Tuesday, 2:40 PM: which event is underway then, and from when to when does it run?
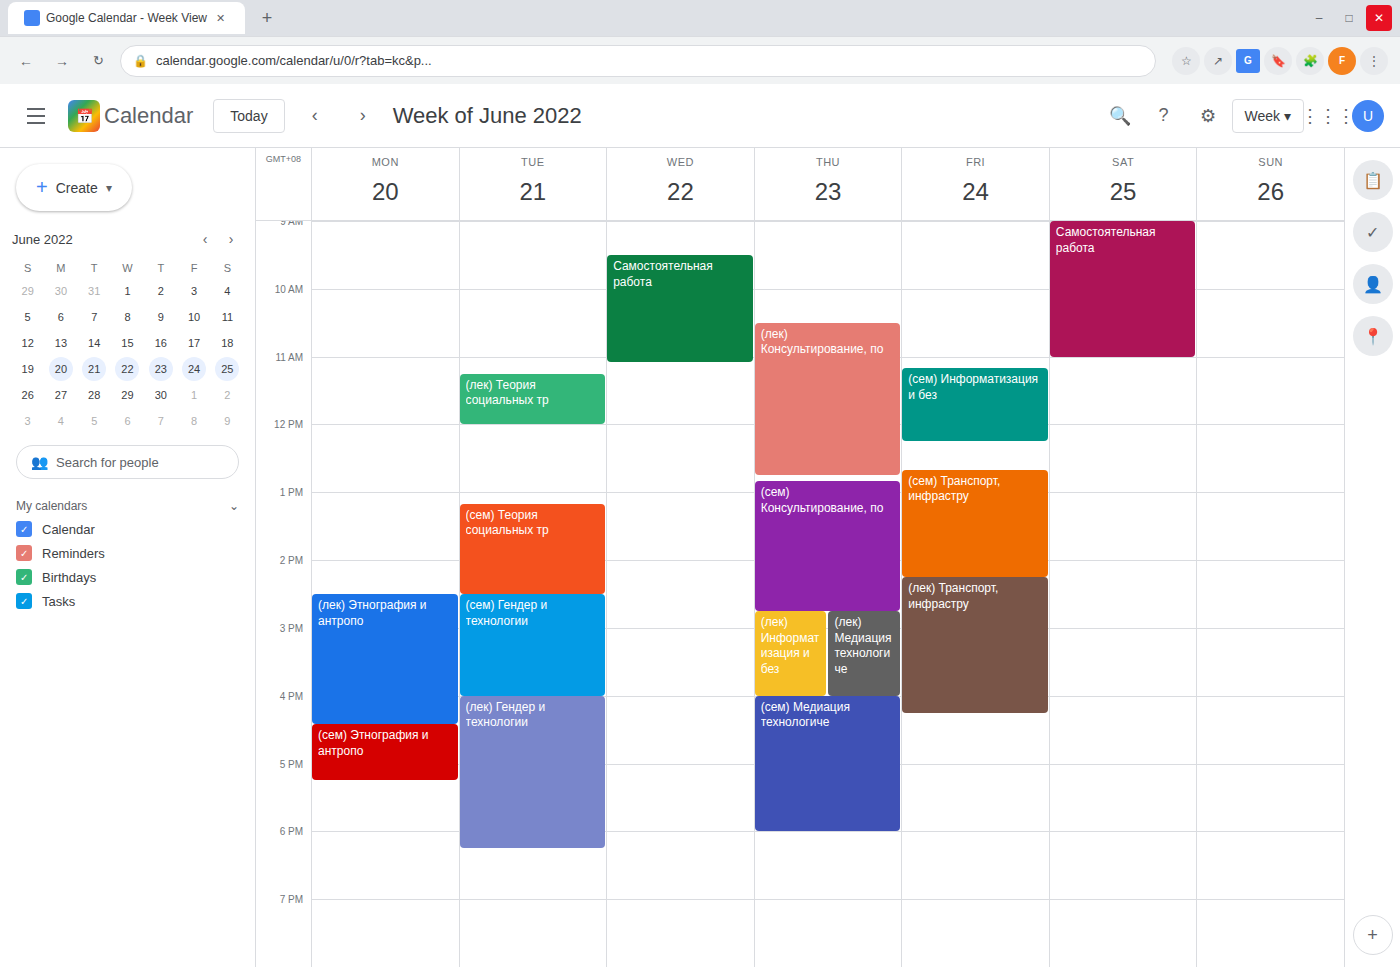
"(сем) Гендер и технологии", 2:30 PM to 4:00 PM